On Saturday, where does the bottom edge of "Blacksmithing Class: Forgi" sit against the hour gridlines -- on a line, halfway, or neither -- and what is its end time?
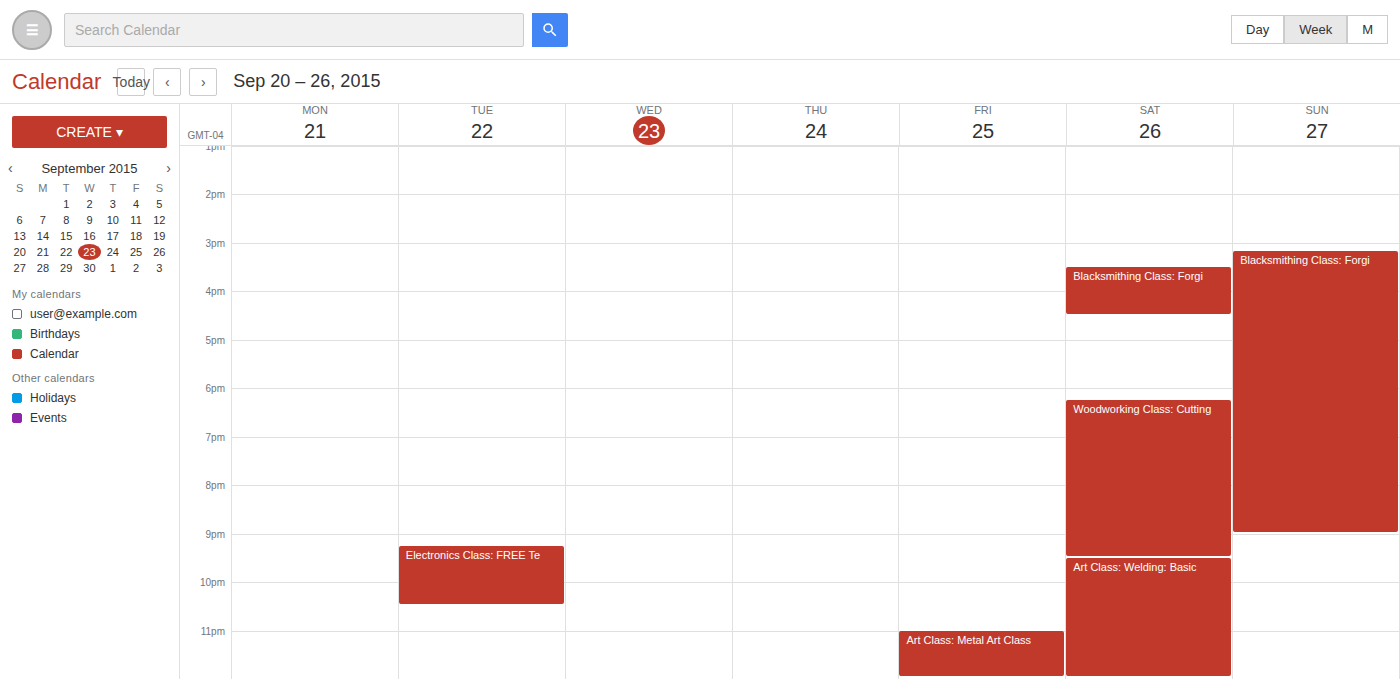
4:30 PM -- halfway between the 4 PM and 5 PM lines.